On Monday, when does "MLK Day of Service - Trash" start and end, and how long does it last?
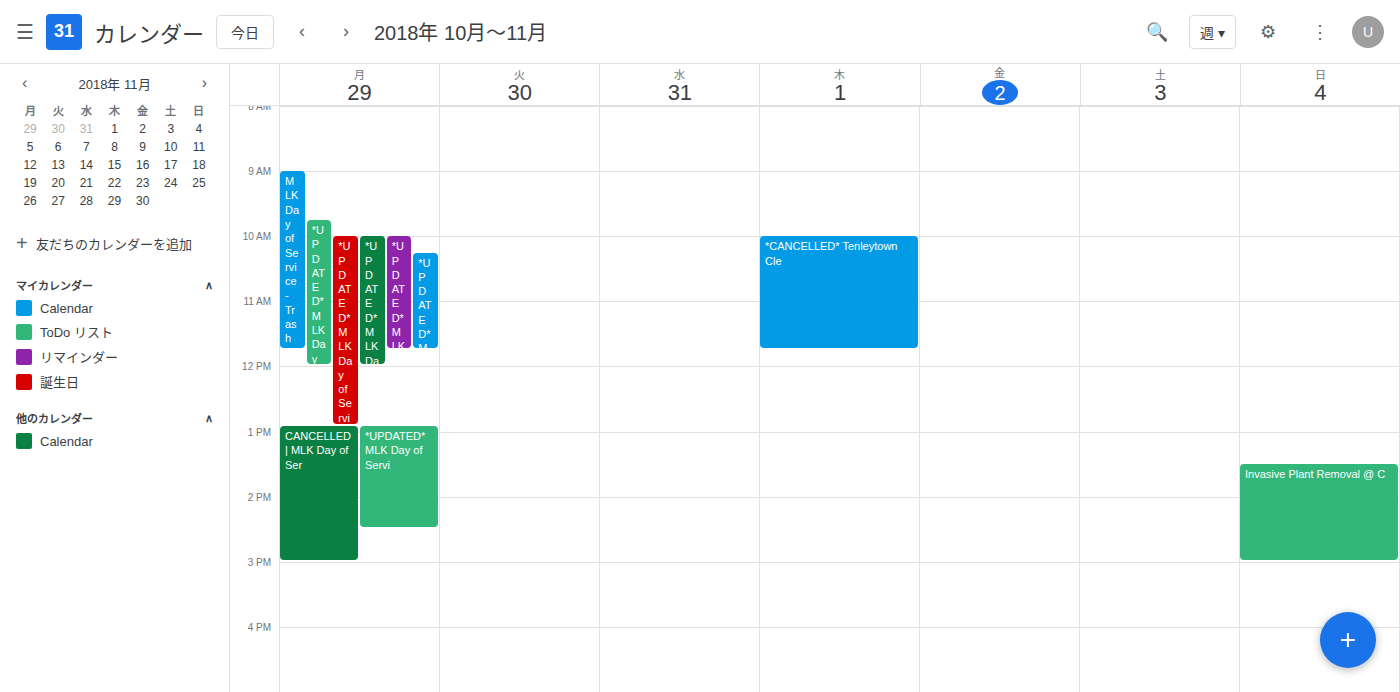
9:00 AM to 11:45 AM, 2 hours 45 minutes